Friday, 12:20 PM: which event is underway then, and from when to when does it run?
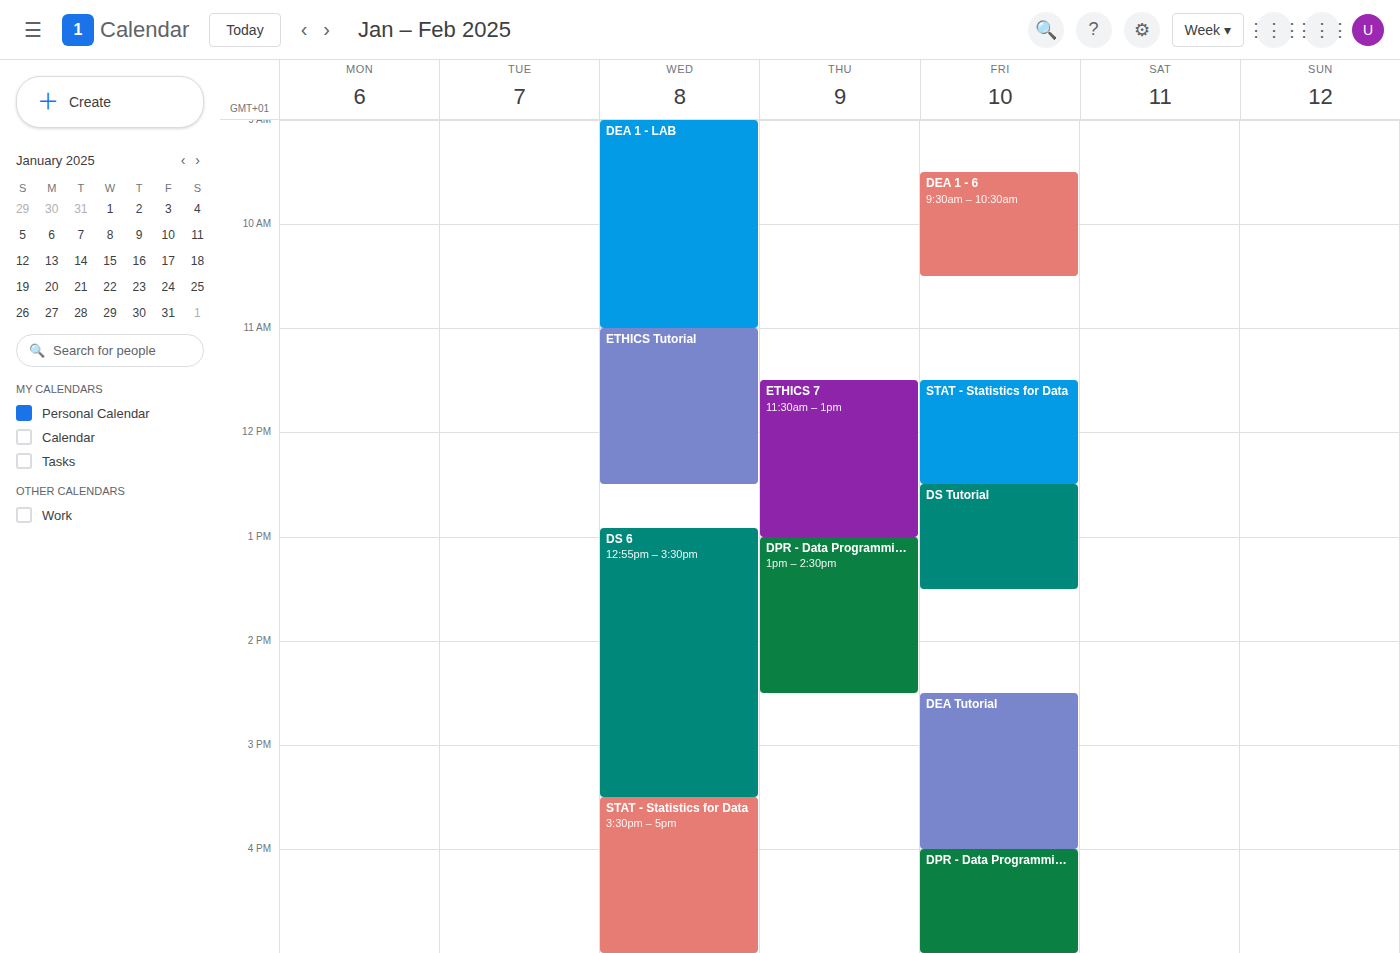
"STAT - Statistics for Data", 11:30 AM to 12:30 PM